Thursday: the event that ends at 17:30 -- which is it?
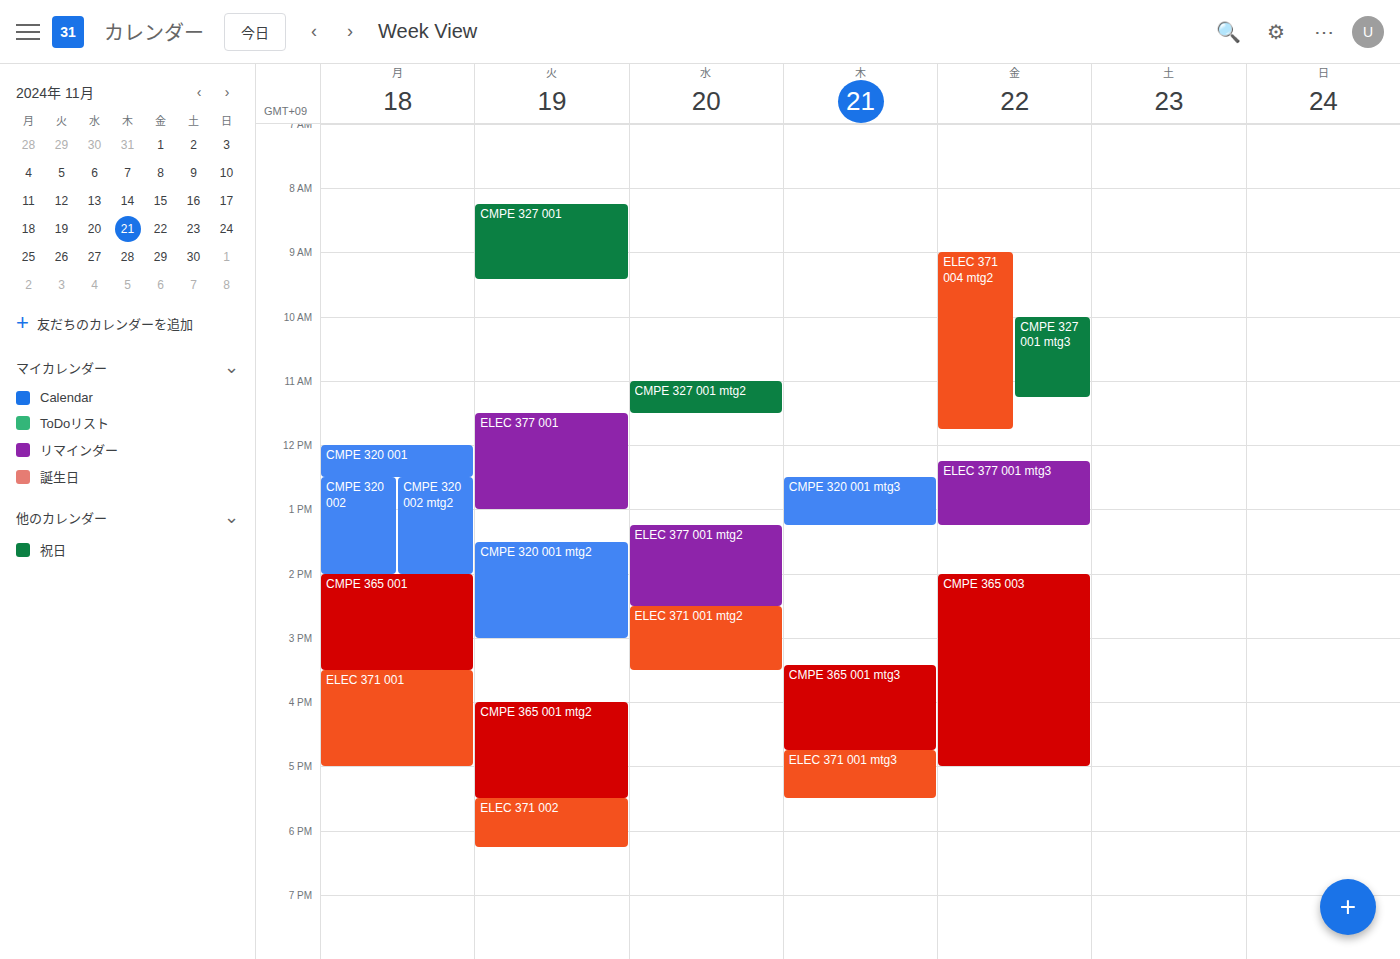
"ELEC 371 001 mtg3"